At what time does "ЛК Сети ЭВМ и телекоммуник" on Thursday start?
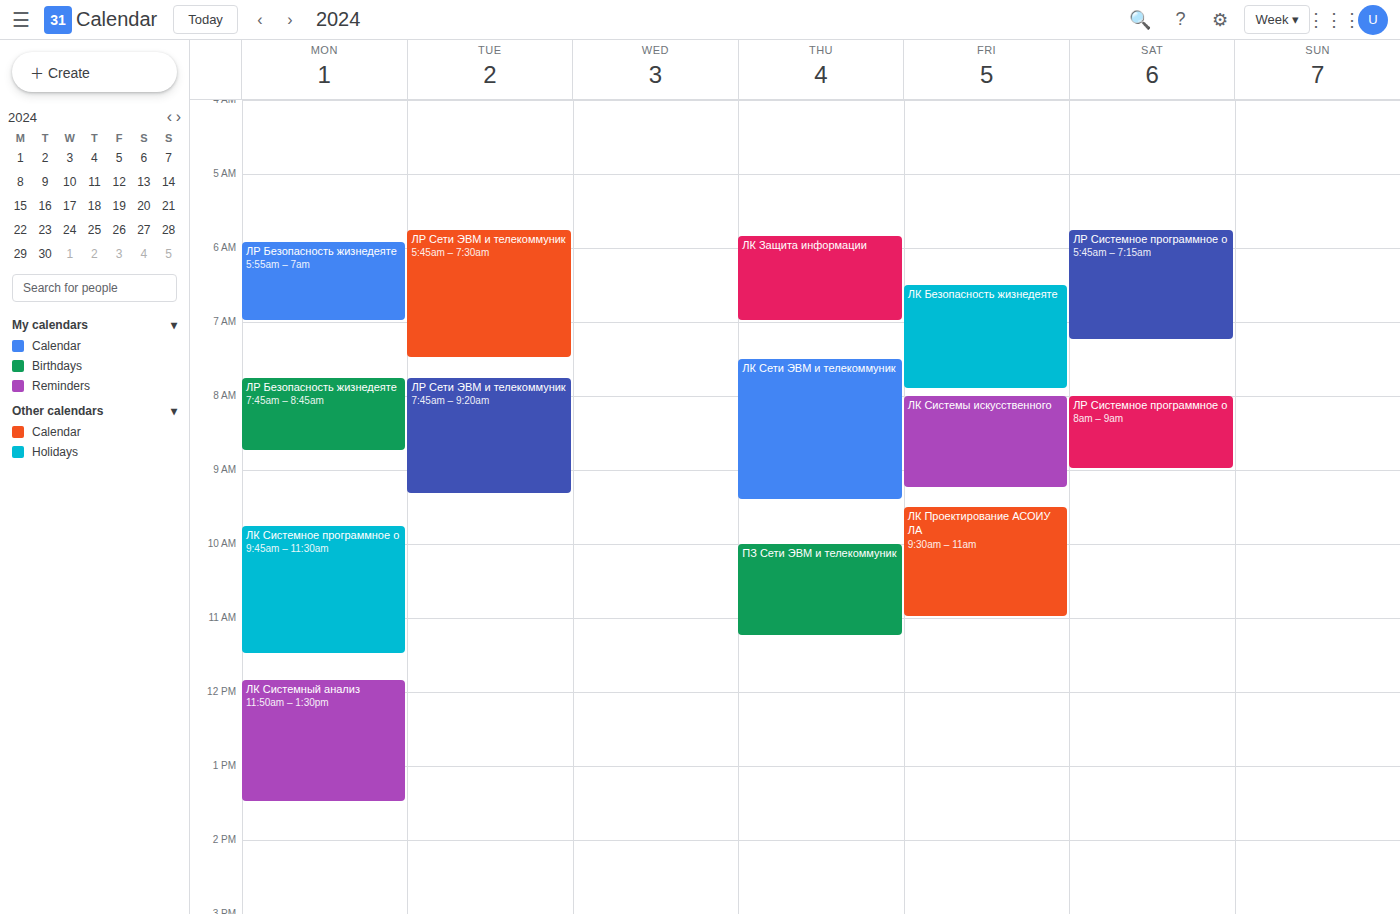
07:30